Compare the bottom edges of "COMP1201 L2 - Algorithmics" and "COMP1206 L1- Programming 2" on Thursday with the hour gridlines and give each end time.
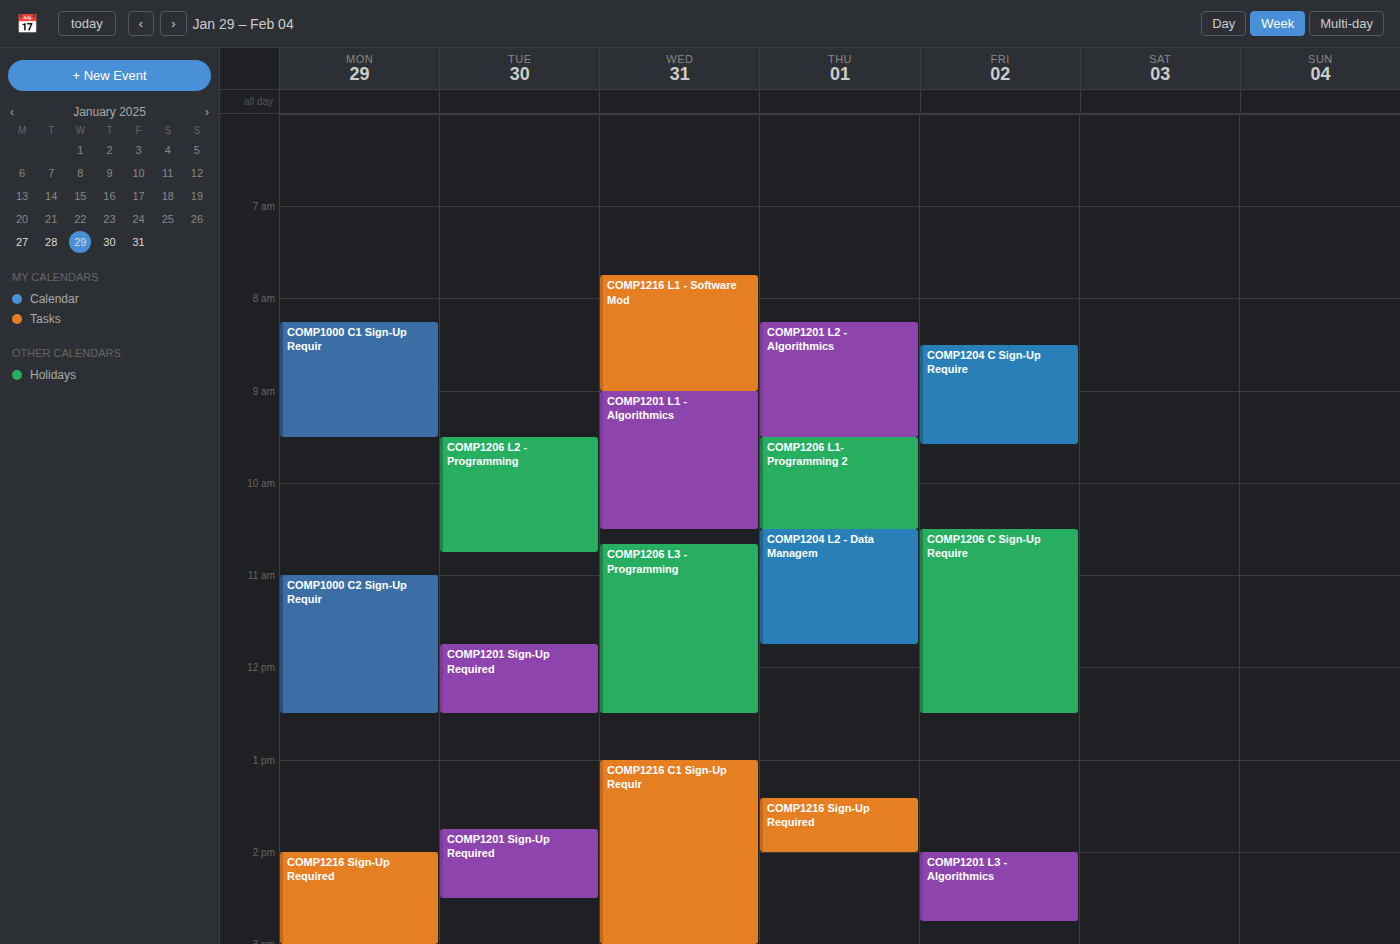
"COMP1201 L2 - Algorithmics": 9:30 AM, halfway between the 9 AM and 10 AM lines. "COMP1206 L1- Programming 2": 10:30 AM, halfway between the 10 AM and 11 AM lines.